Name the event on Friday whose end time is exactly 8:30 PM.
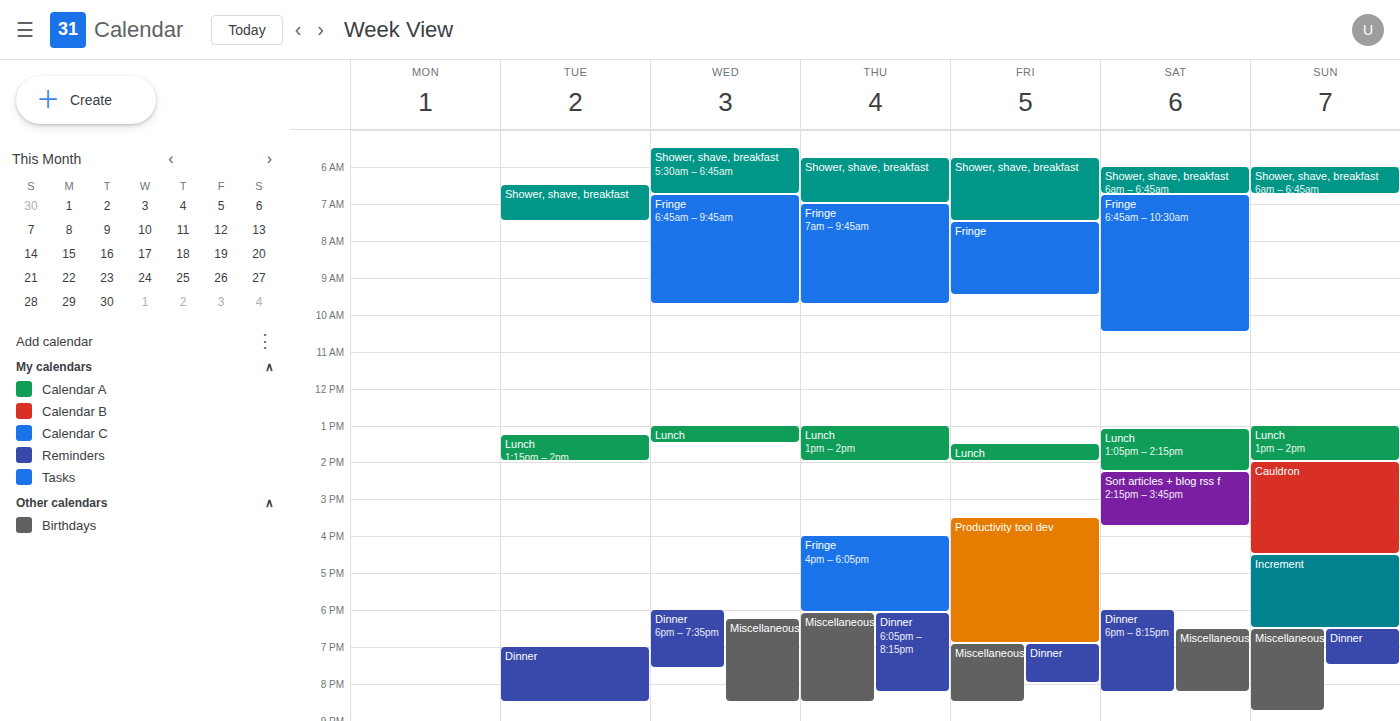
"Miscellaneous"